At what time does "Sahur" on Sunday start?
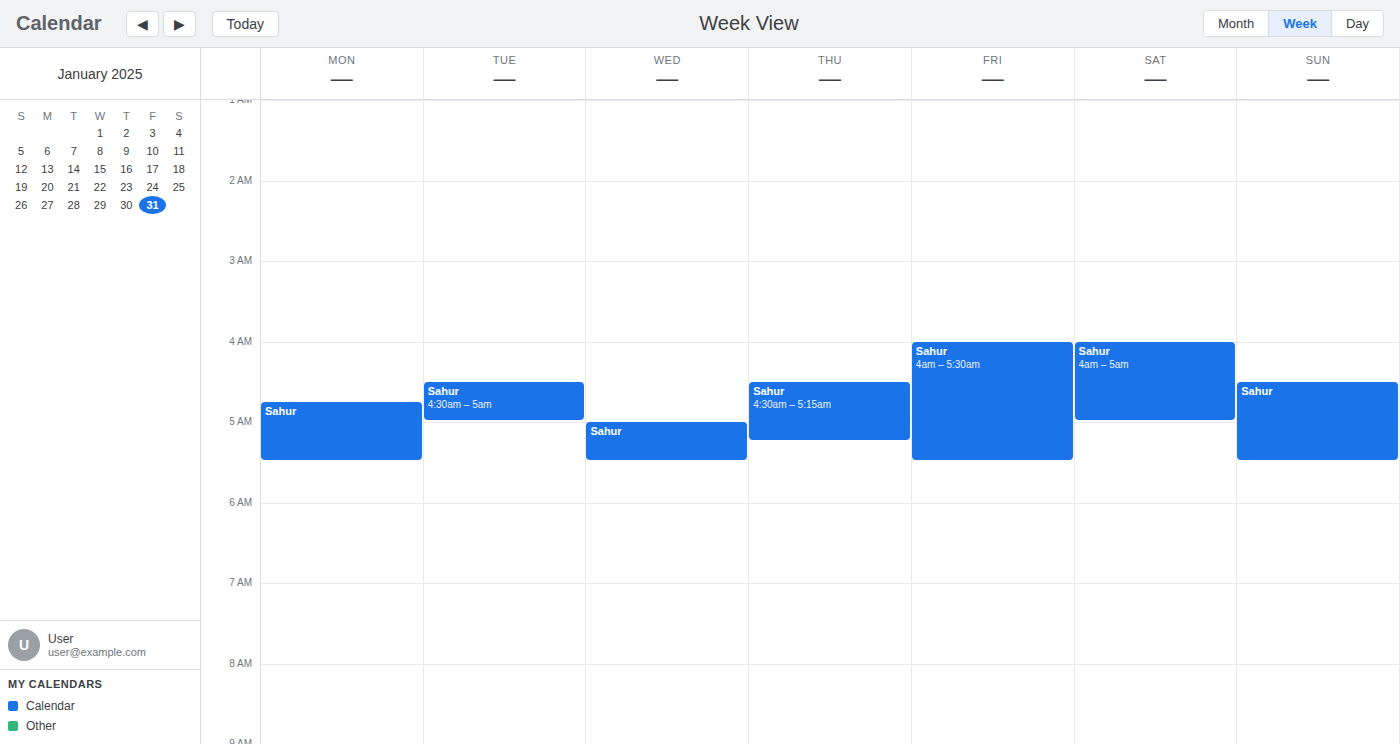
4:30 AM